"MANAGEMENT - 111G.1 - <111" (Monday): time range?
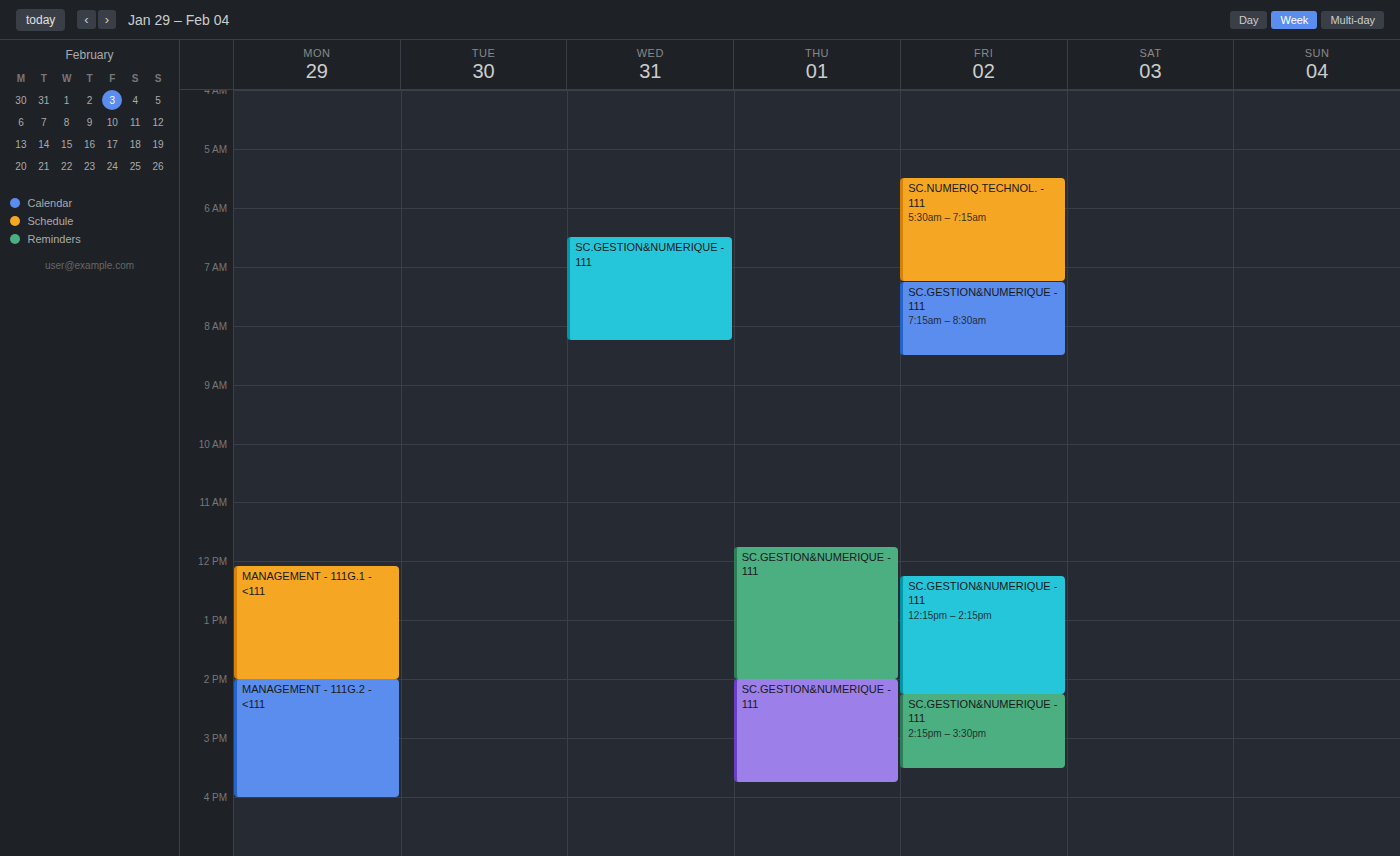
12:05 PM to 2:00 PM